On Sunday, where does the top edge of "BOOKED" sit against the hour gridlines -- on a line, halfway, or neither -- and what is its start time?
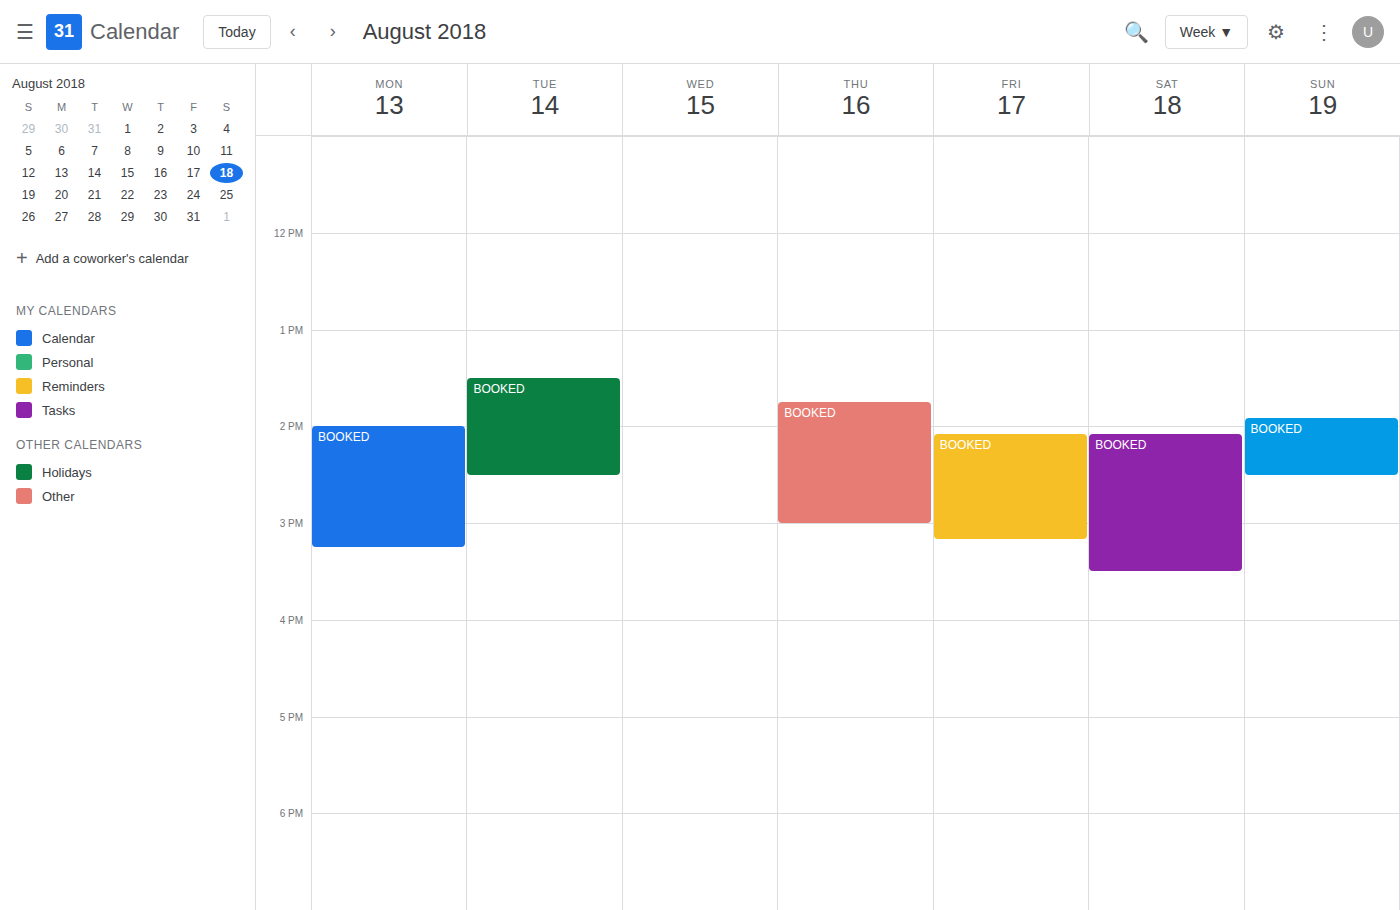
1:55 PM -- neither: 55 minutes below the 1 PM line and 5 minutes above the 2 PM line.